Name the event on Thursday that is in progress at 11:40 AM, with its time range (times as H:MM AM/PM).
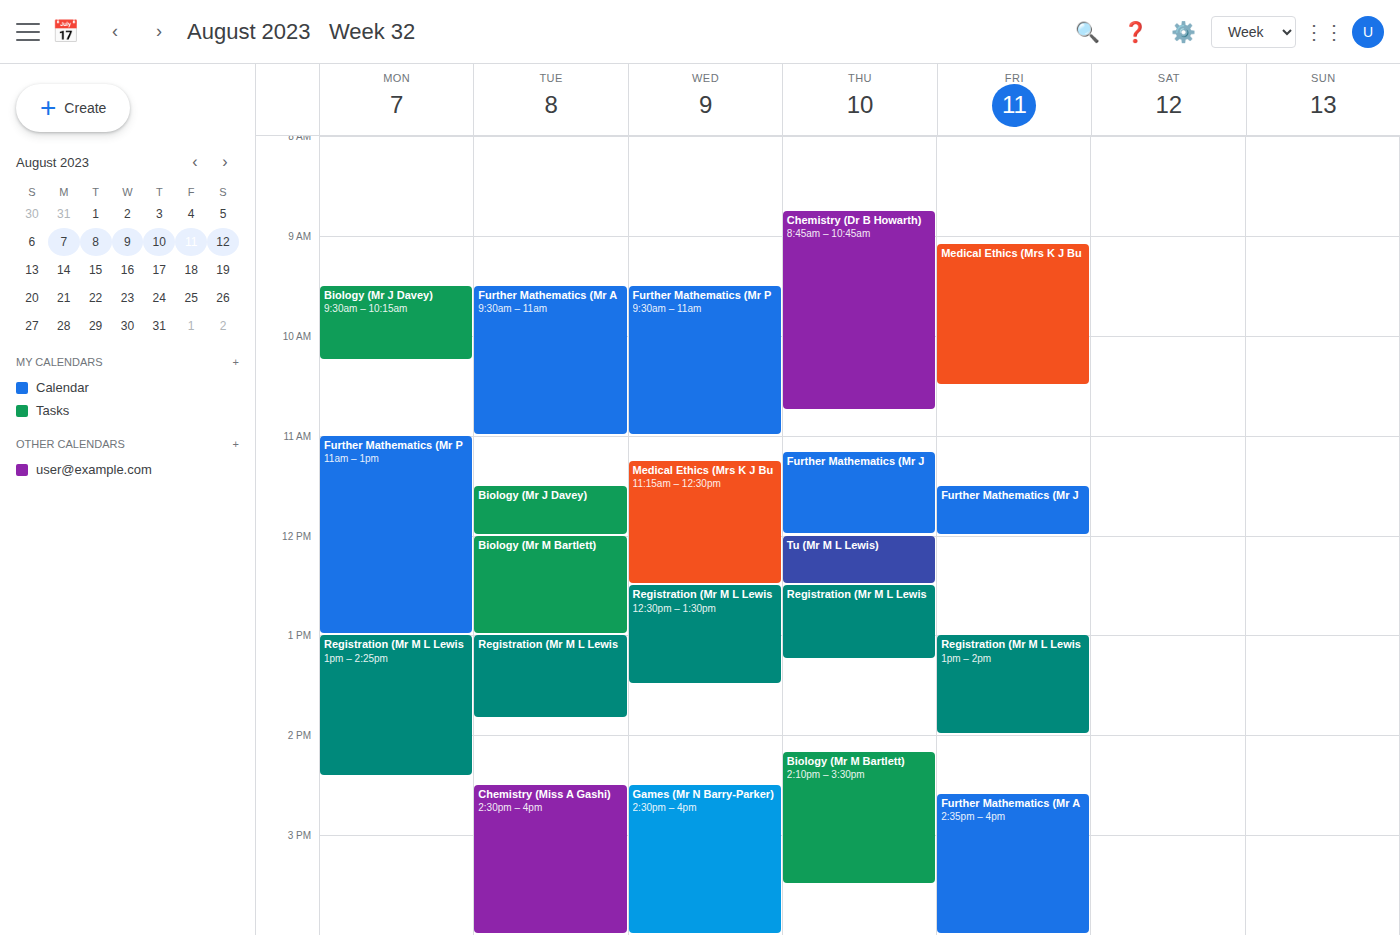
"Further Mathematics (Mr J", 11:10 AM to 12:00 PM